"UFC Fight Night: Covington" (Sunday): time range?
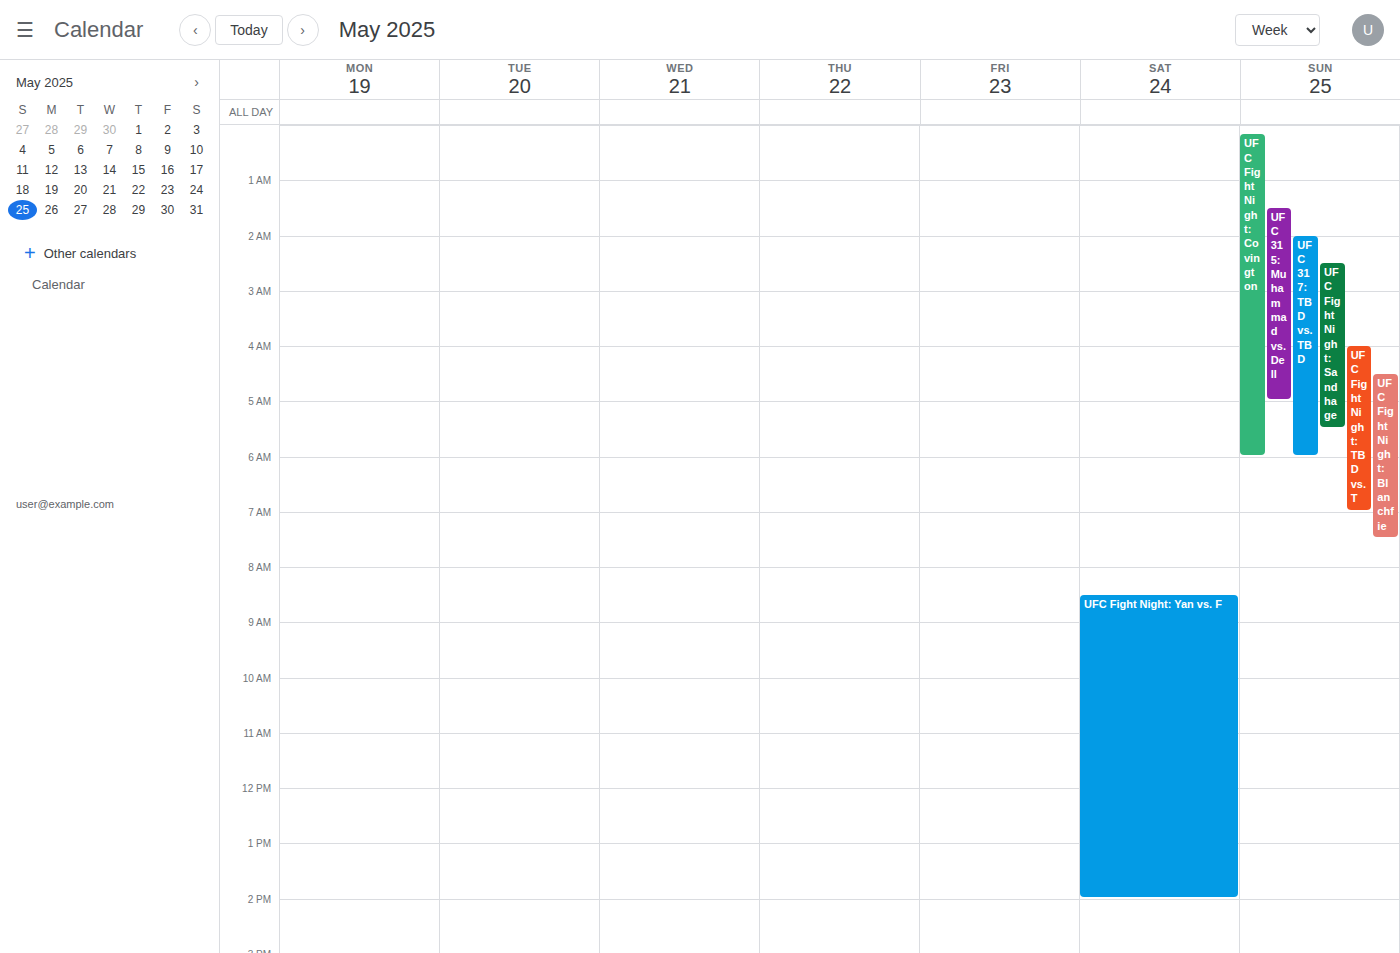
12:10 AM to 6:00 AM